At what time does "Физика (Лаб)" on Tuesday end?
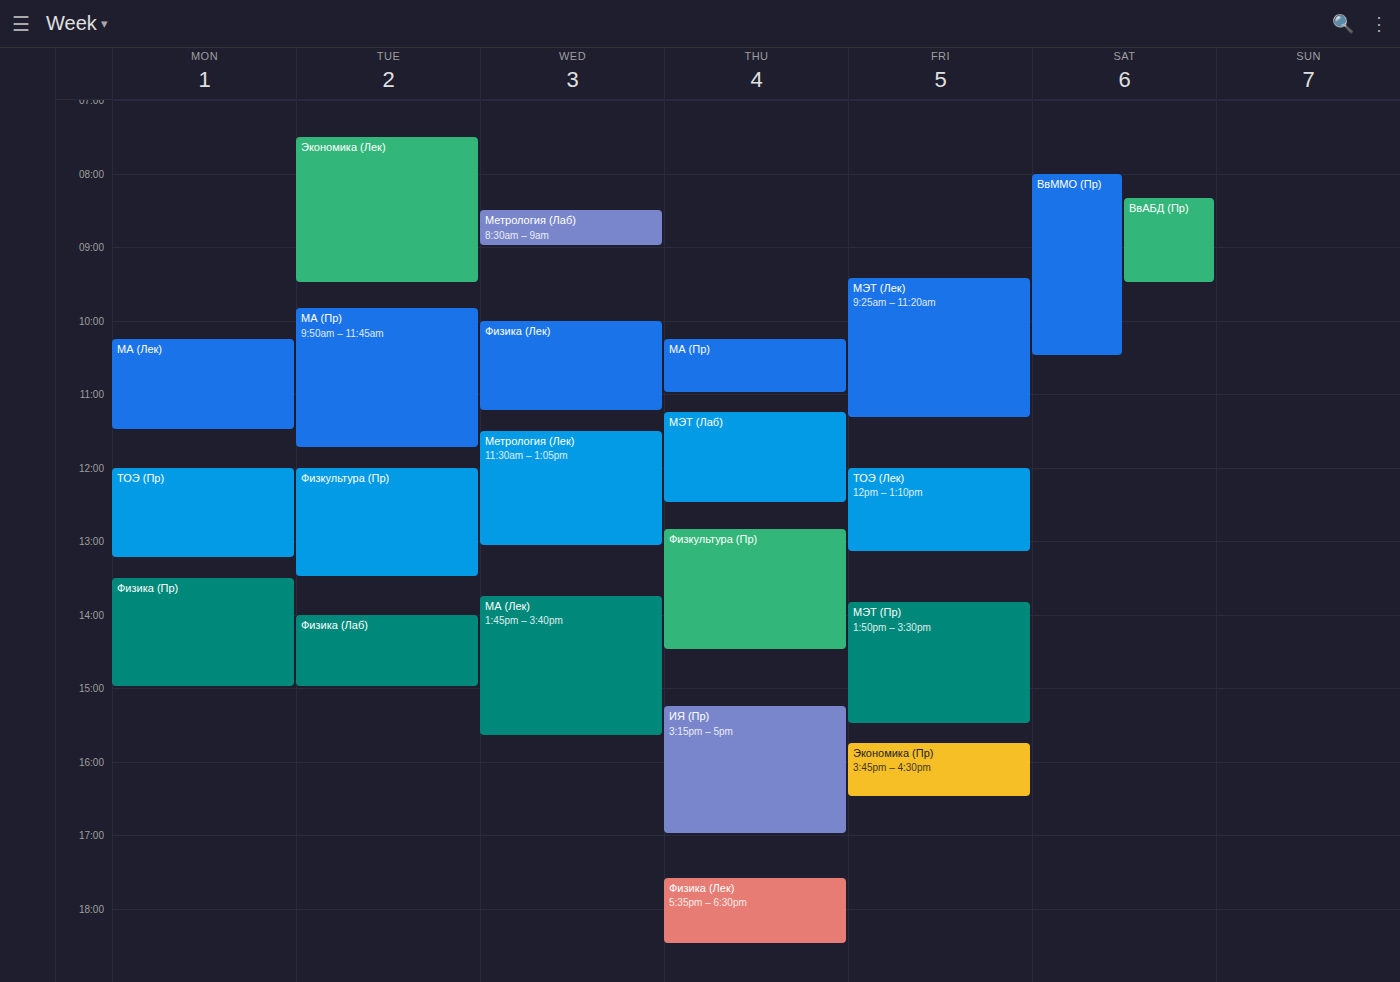
3:00 PM